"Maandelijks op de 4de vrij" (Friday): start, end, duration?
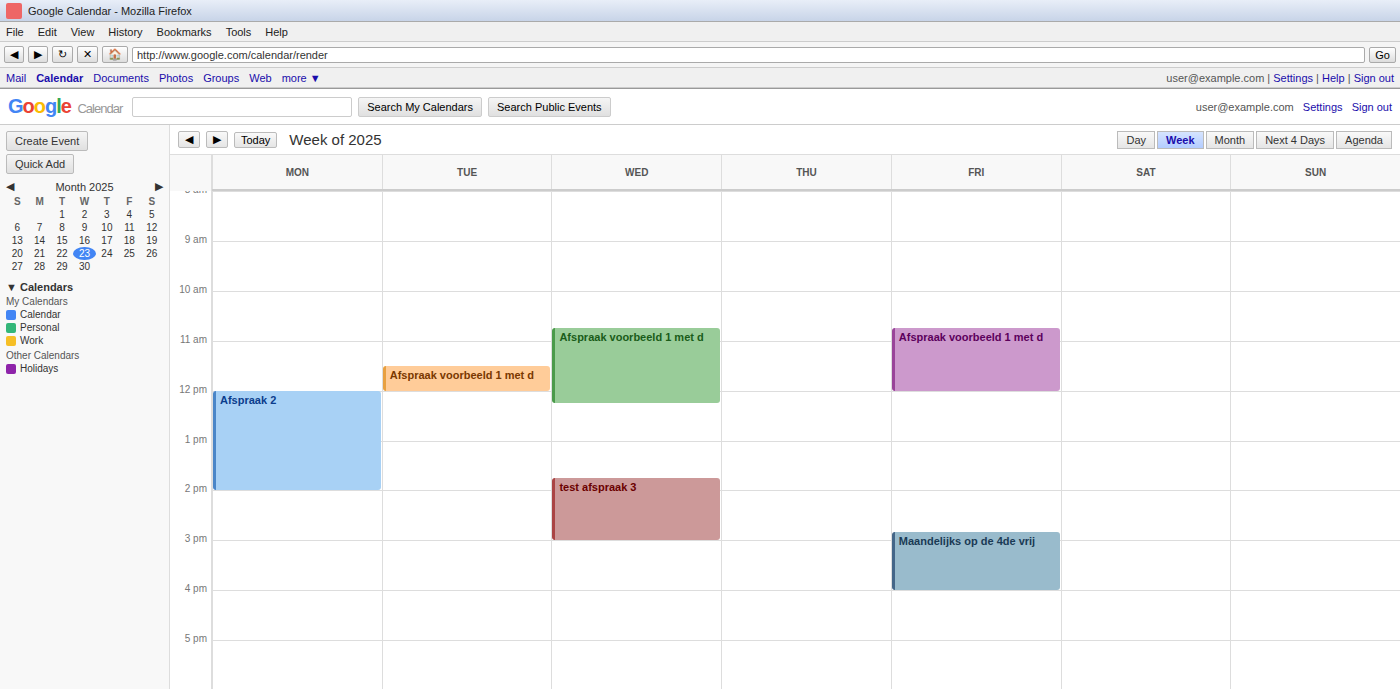
2:50 PM to 4:00 PM, 1 hour 10 minutes